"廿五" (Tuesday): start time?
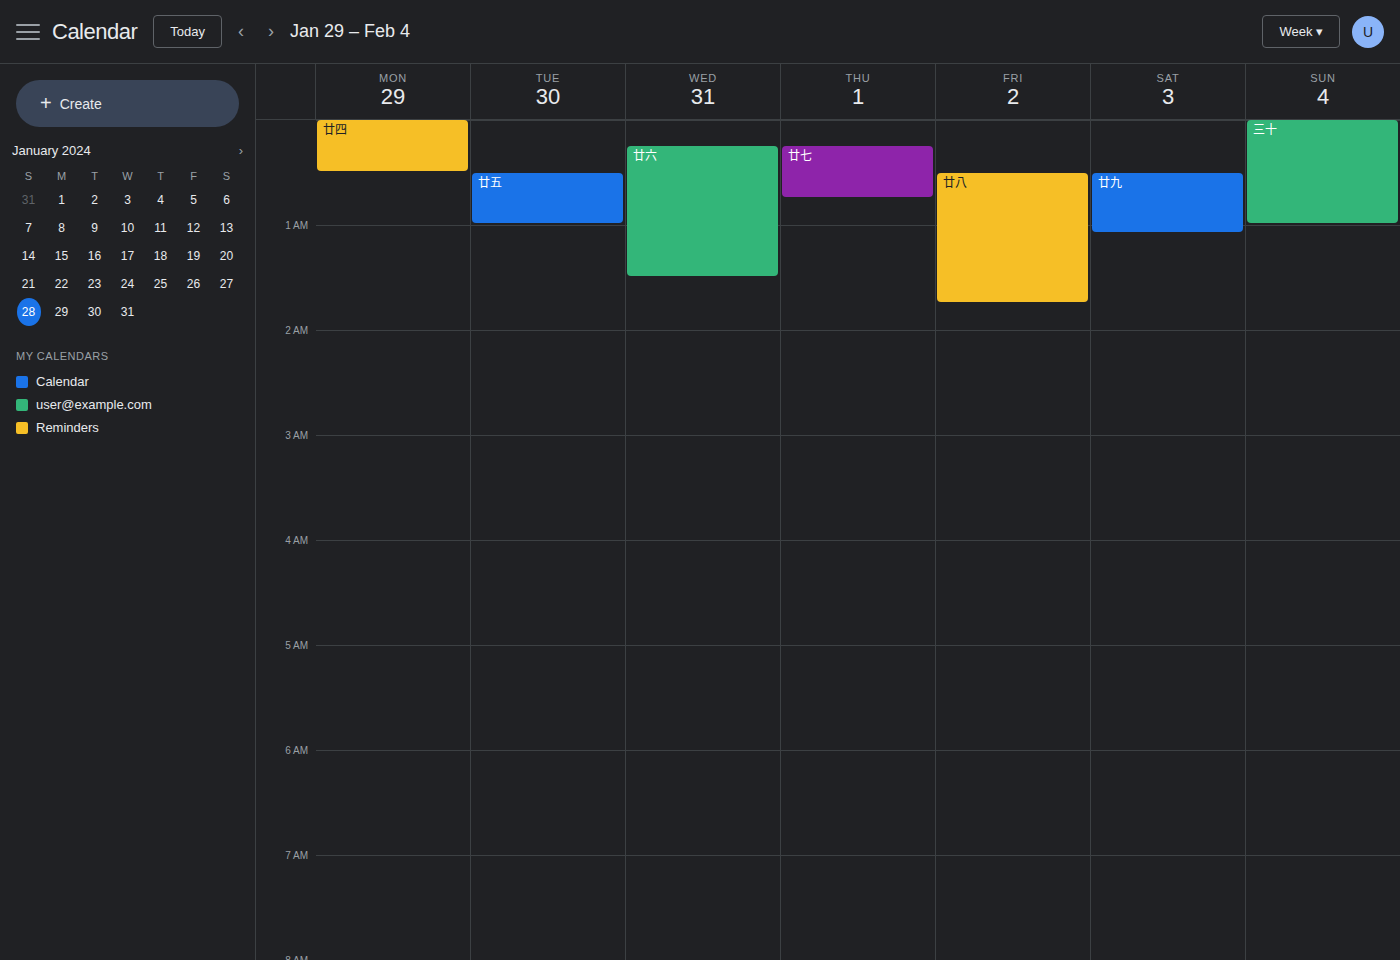
12:30 AM